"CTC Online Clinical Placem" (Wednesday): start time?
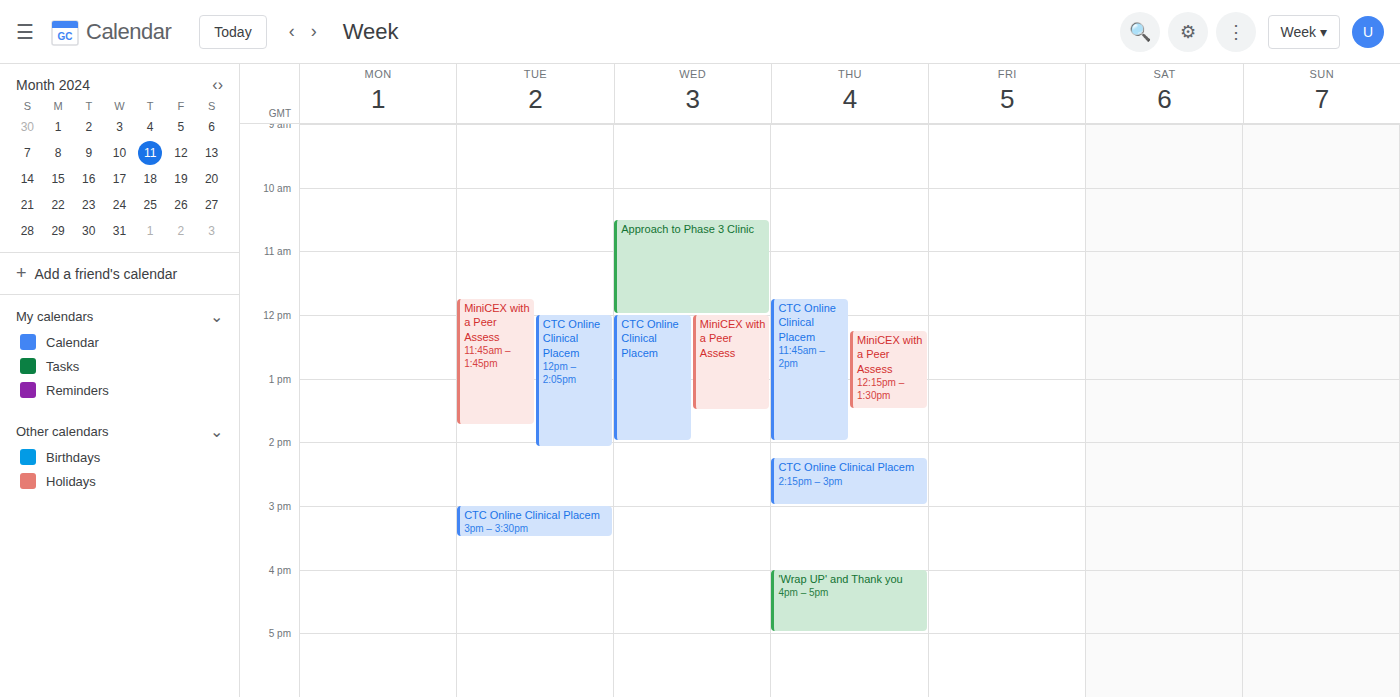
12:00